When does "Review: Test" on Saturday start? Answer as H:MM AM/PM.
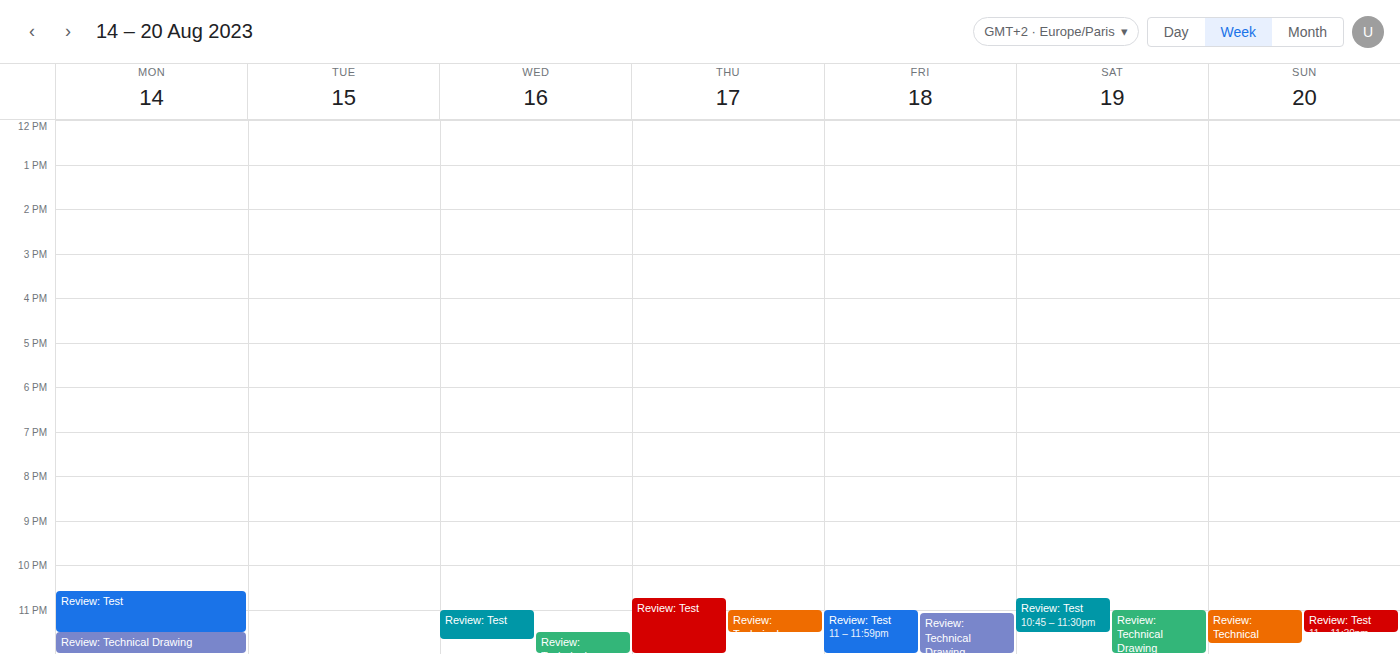
10:45 PM